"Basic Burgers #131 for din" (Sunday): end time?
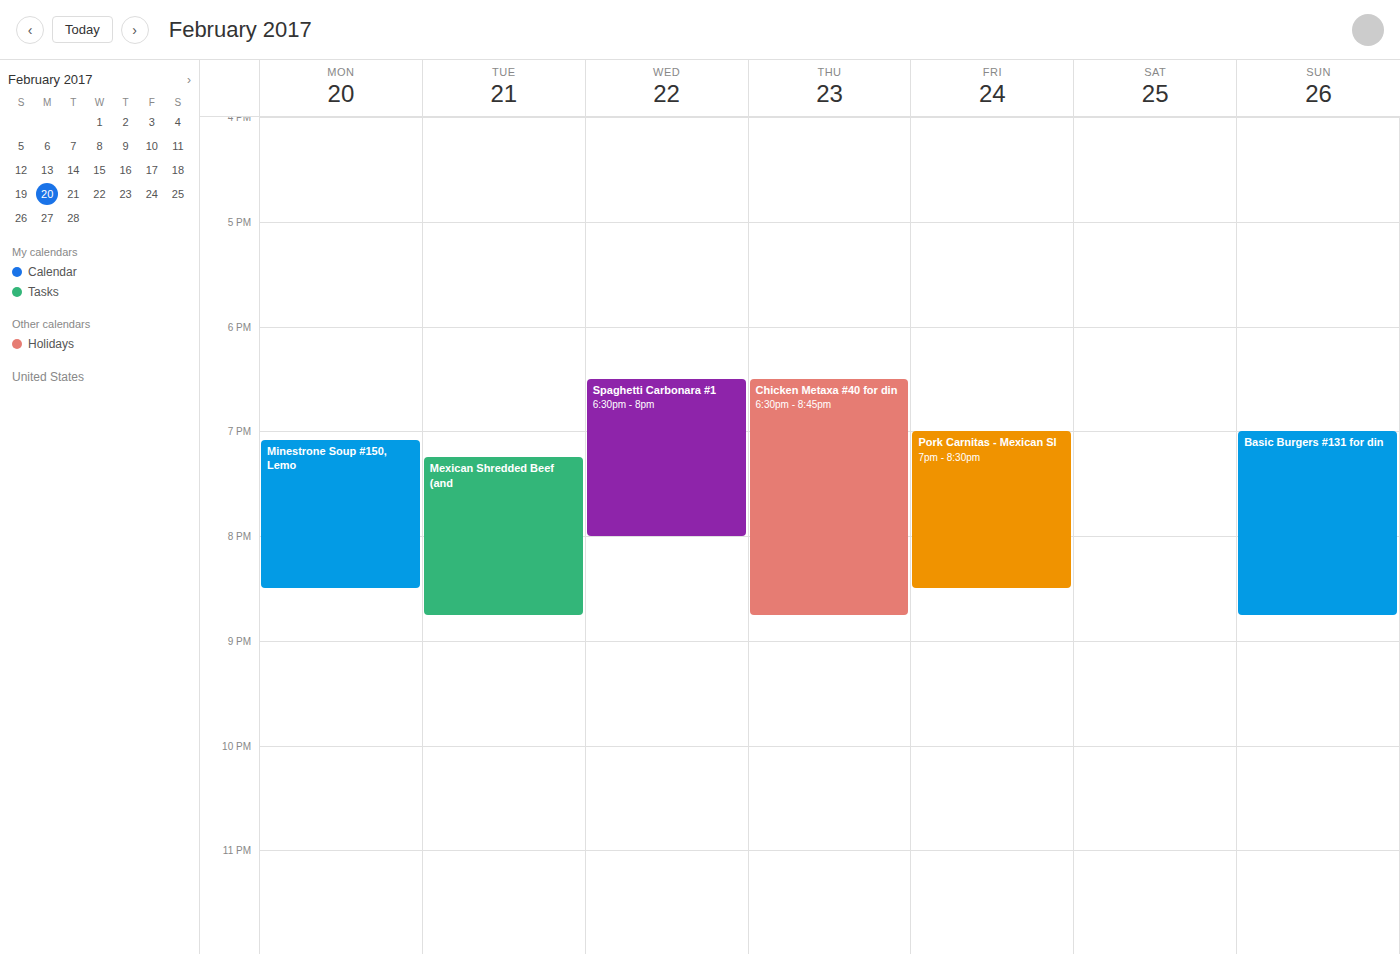
8:45 PM